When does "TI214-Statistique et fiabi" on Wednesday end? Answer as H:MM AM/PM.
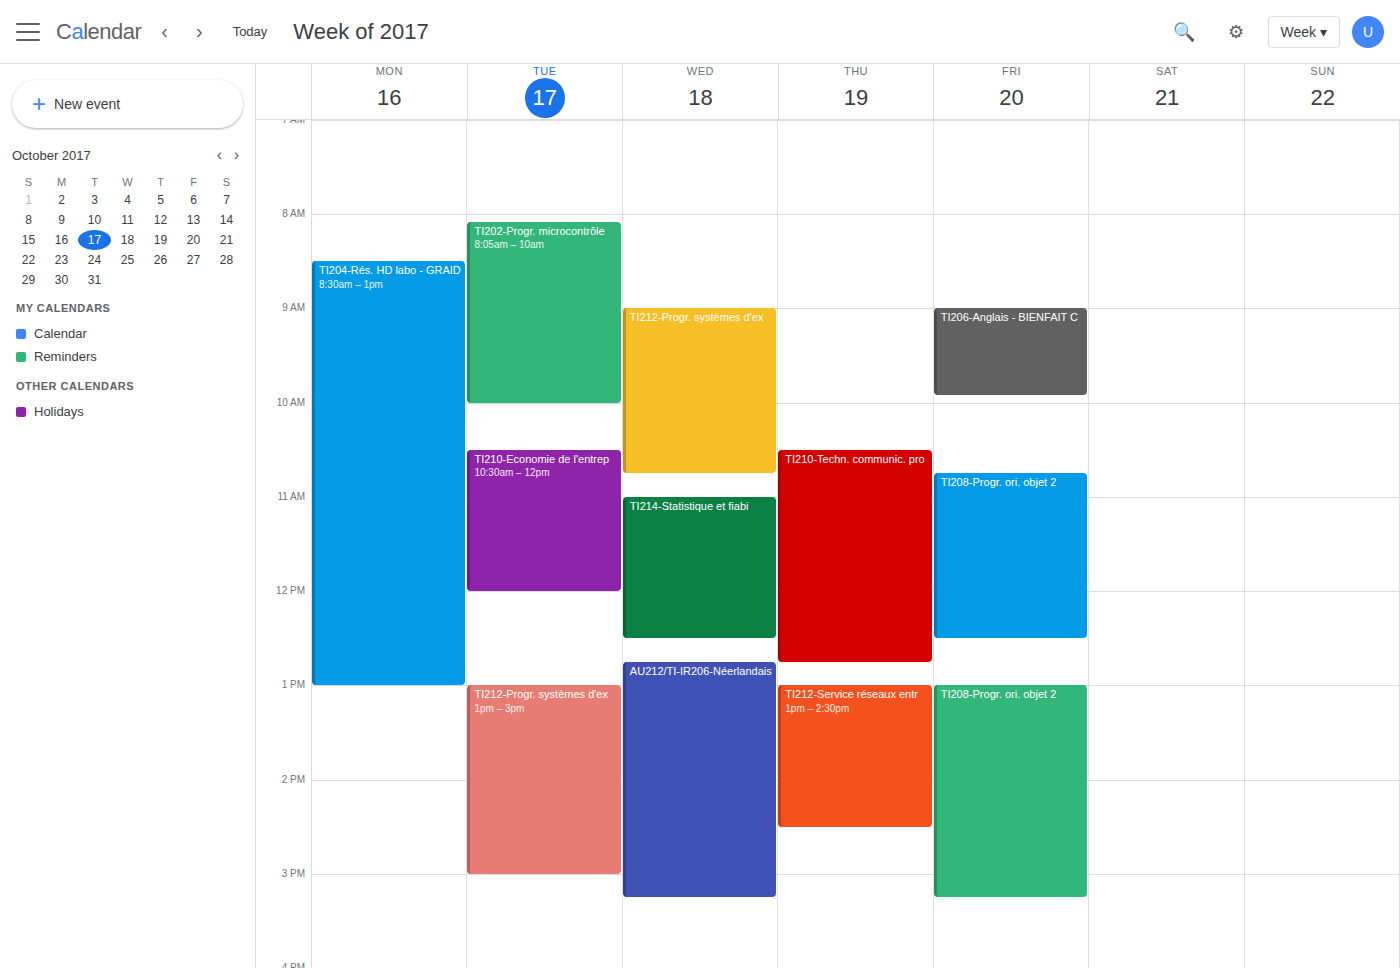
12:30 PM